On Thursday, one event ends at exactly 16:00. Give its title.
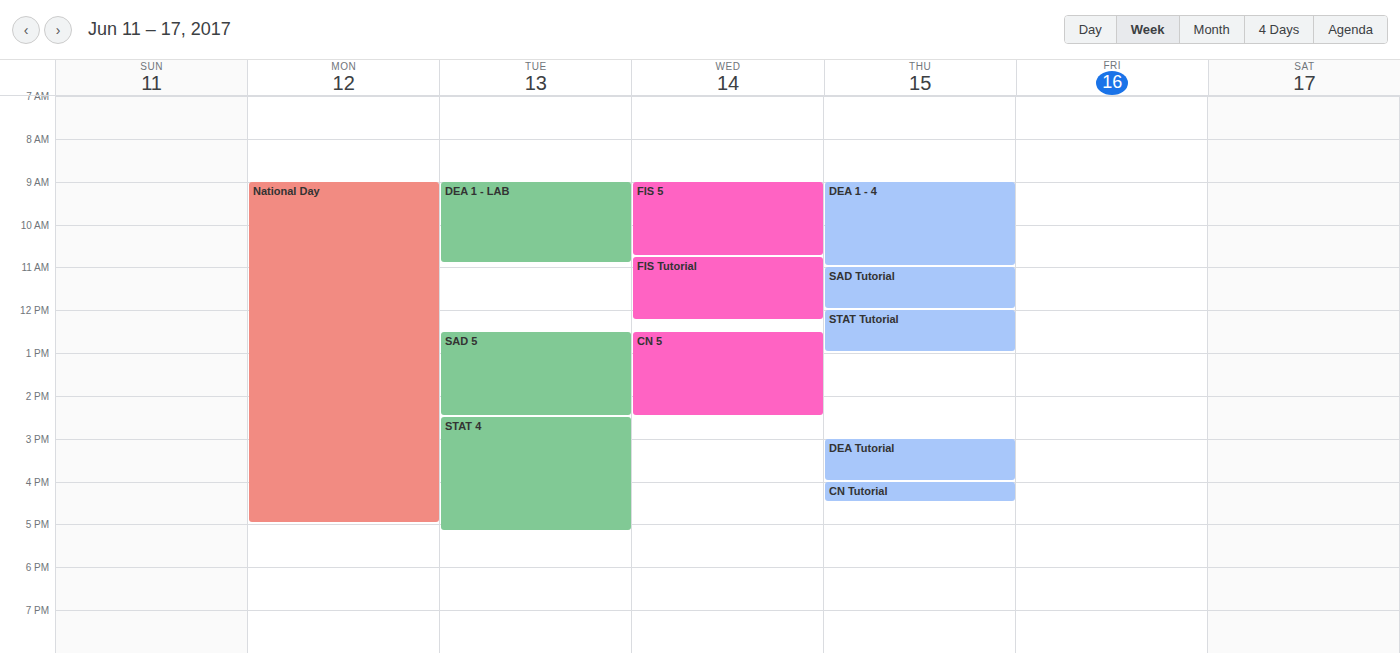
"DEA Tutorial"